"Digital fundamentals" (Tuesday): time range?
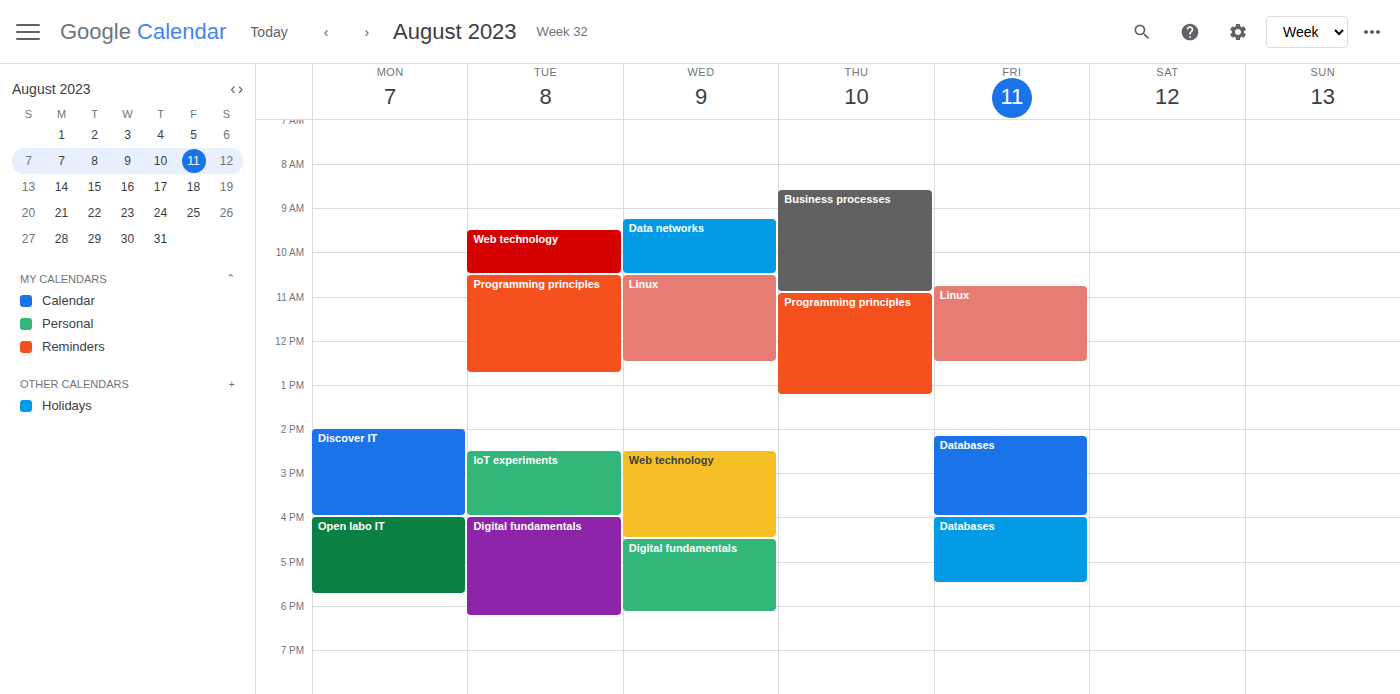
4:00 PM to 6:15 PM